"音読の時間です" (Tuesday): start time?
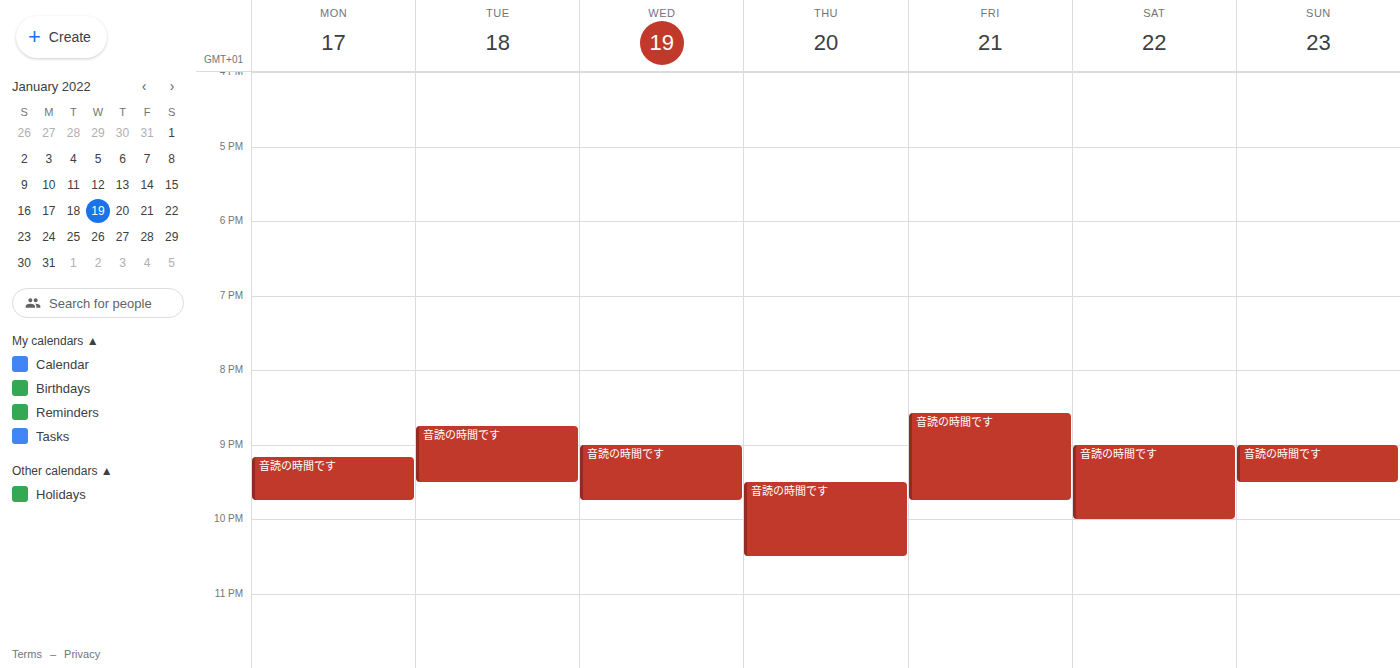
20:45